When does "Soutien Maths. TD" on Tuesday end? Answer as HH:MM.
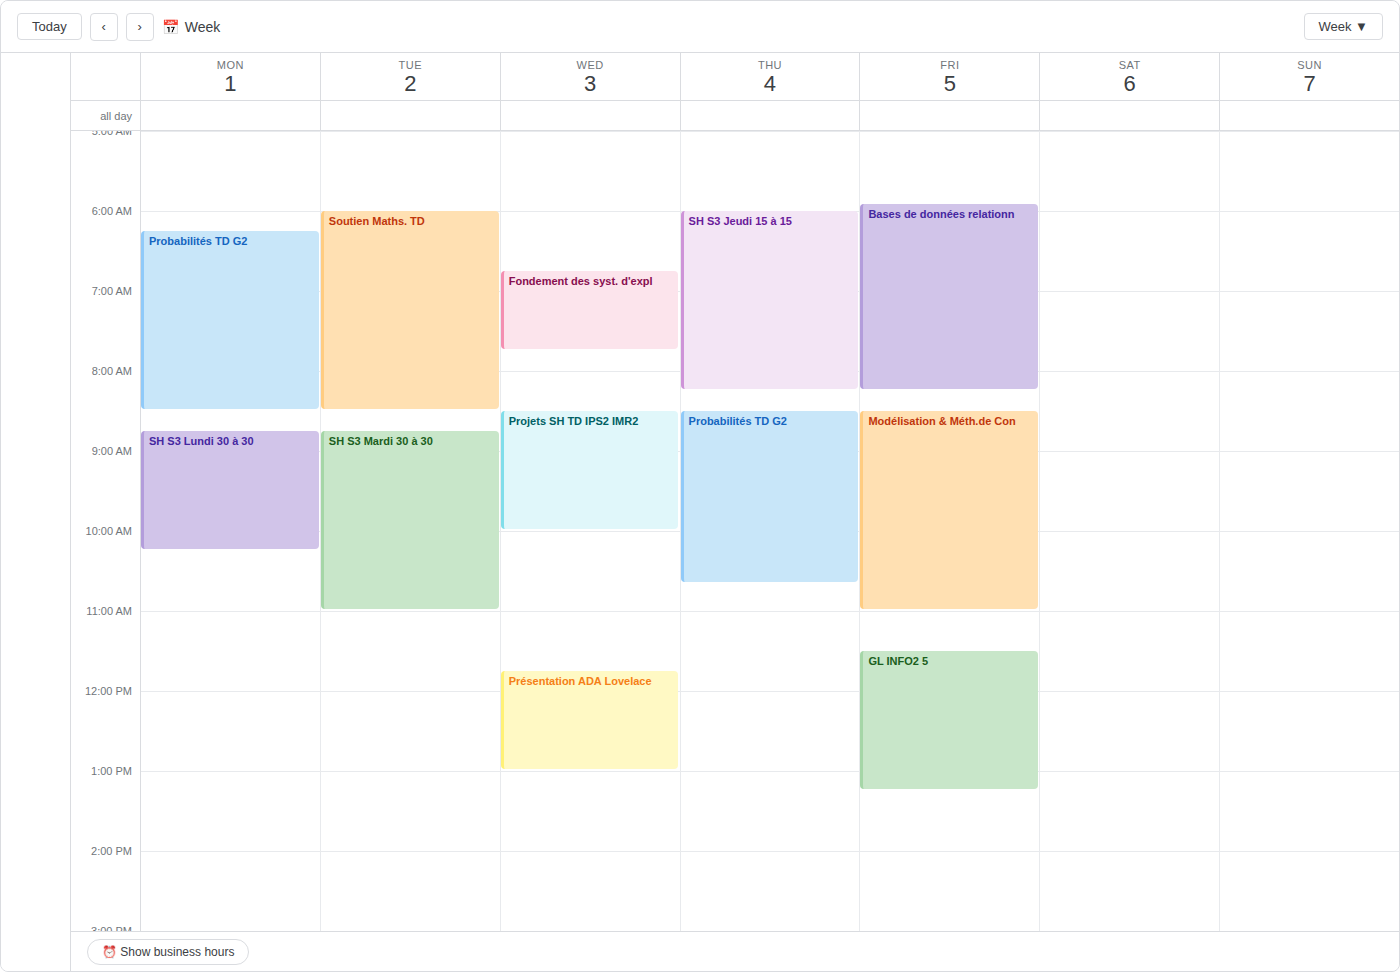
08:30